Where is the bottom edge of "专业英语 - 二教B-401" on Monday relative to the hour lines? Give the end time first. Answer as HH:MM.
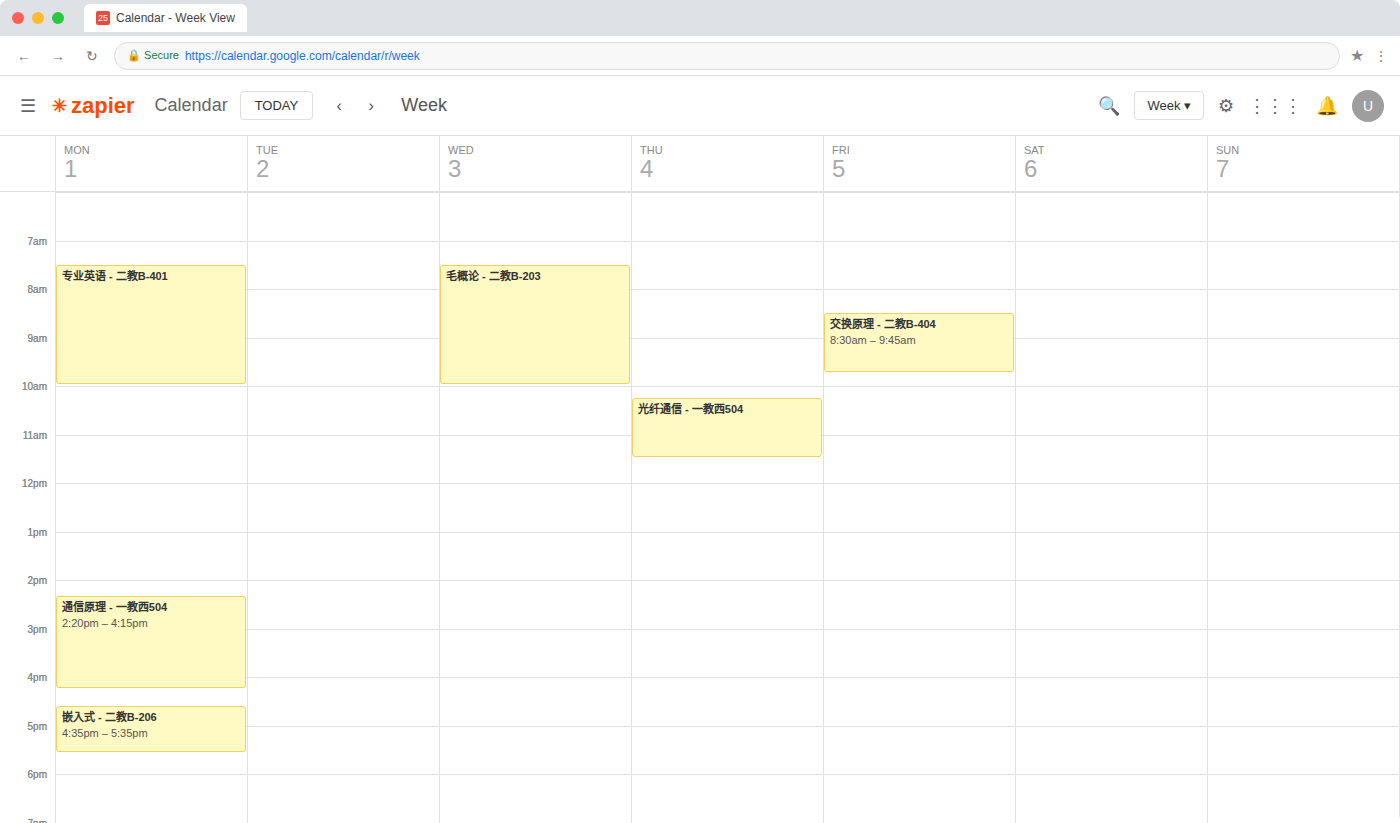
10:00 -- exactly on the 10:00 line.